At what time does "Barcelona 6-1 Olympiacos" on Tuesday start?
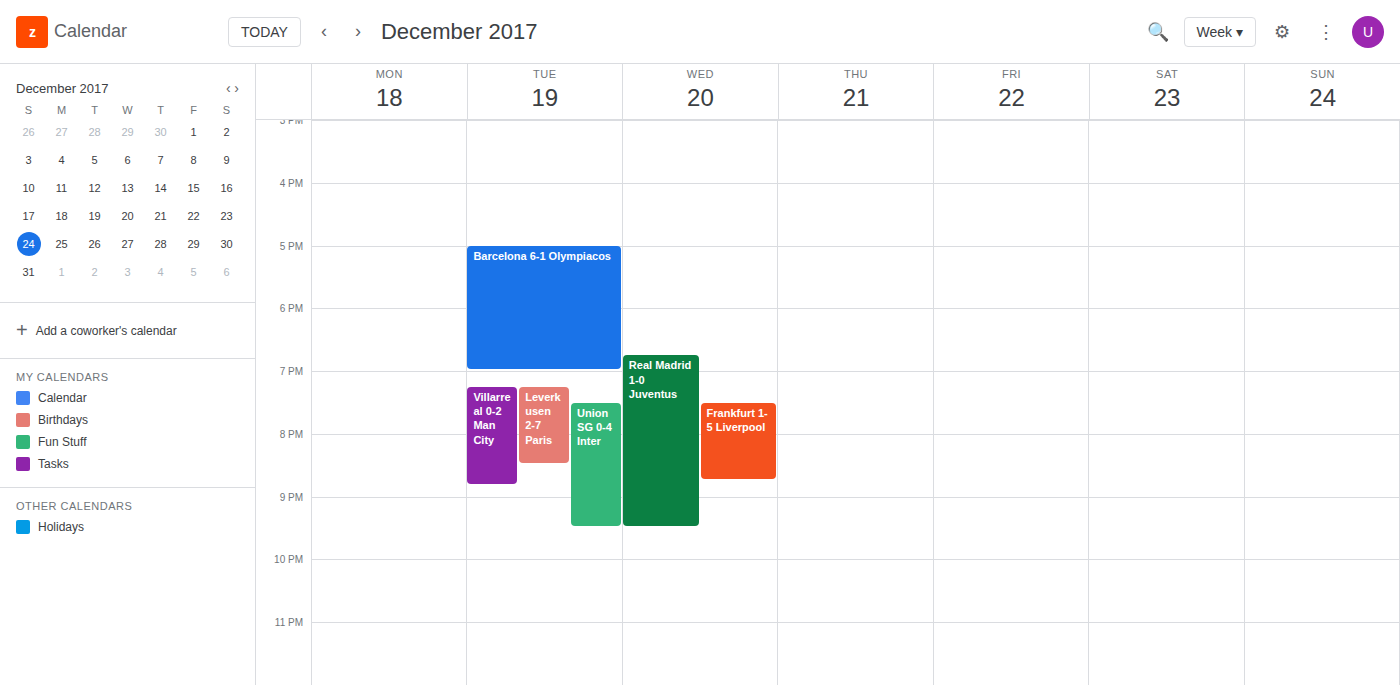
5:00 PM